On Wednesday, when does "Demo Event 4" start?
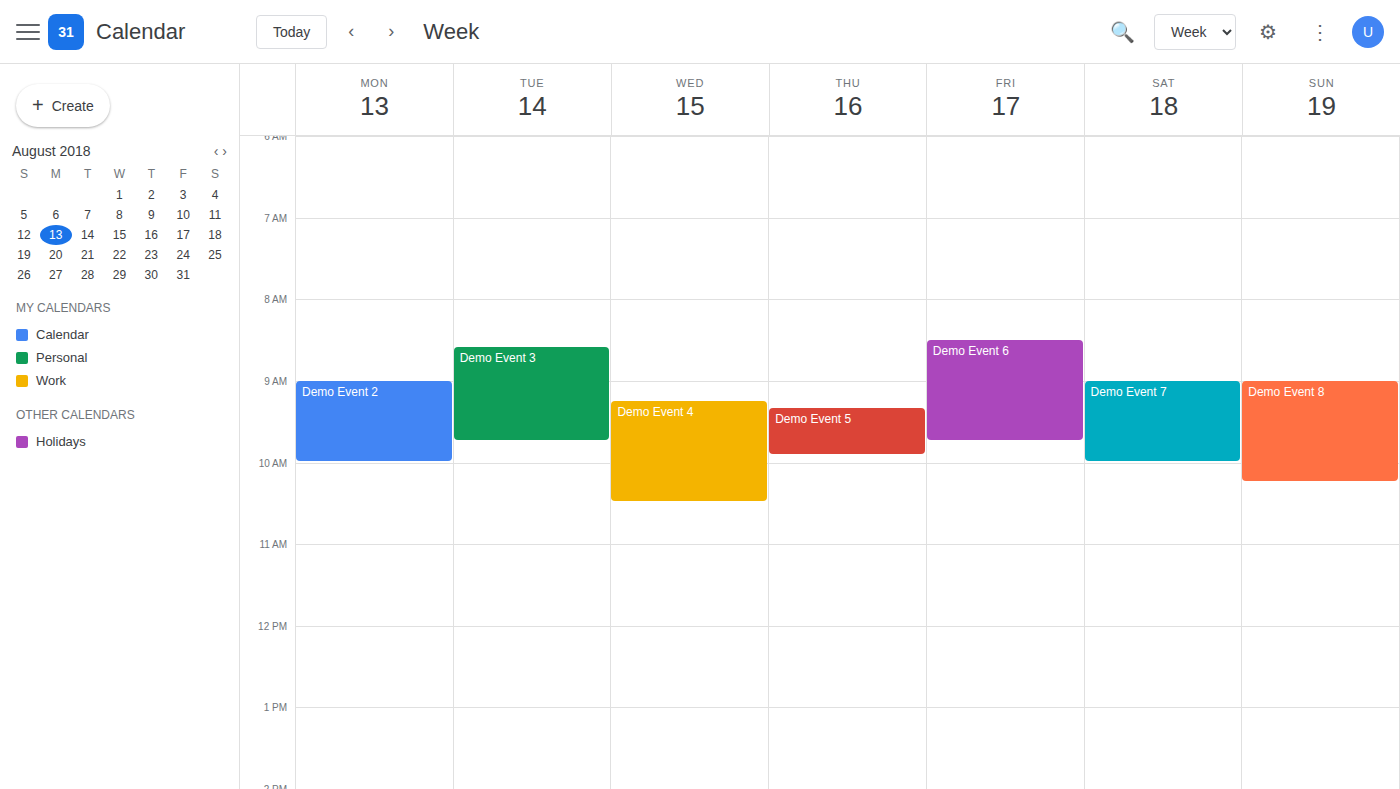
9:15 AM